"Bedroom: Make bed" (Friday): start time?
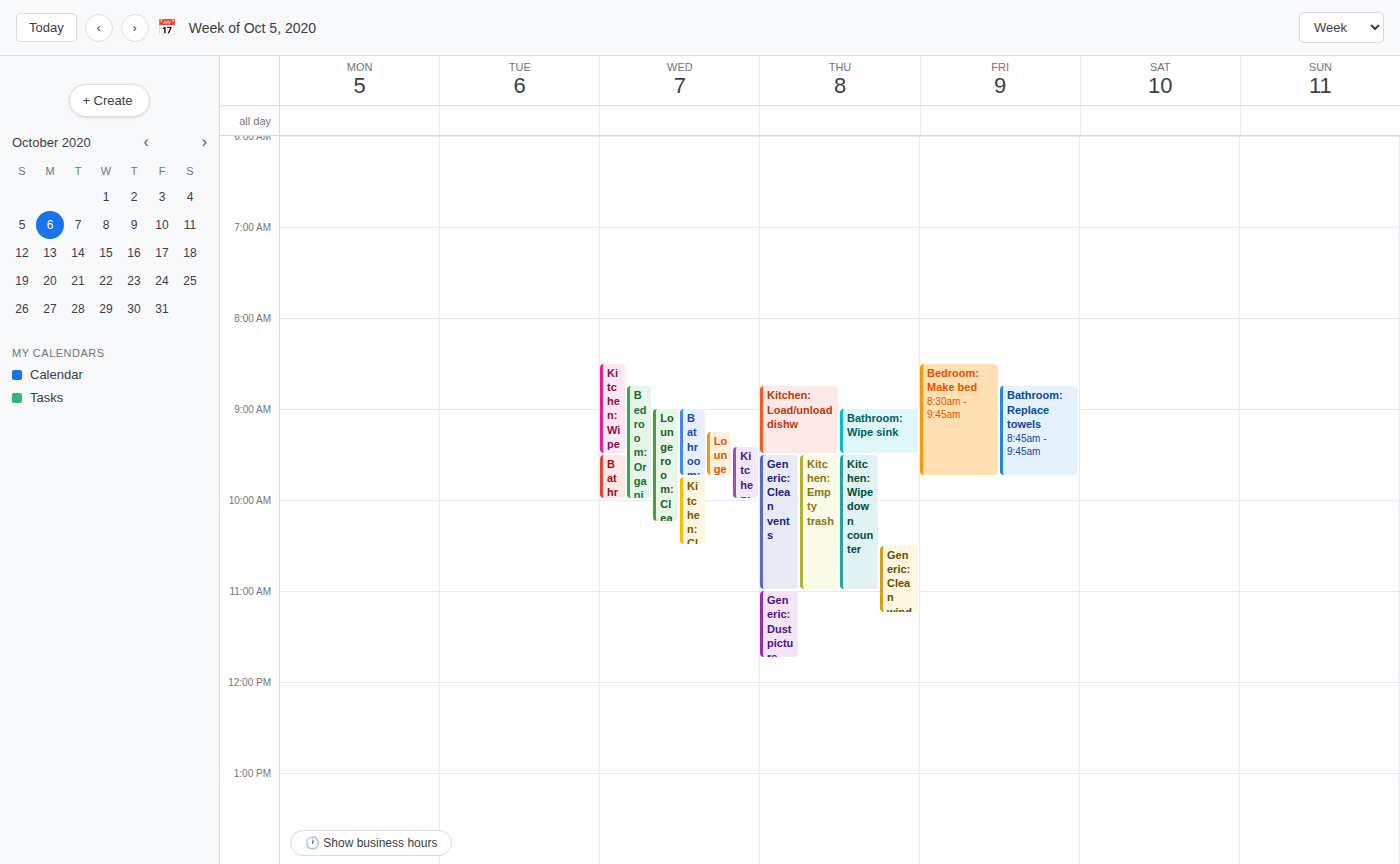
8:30 AM